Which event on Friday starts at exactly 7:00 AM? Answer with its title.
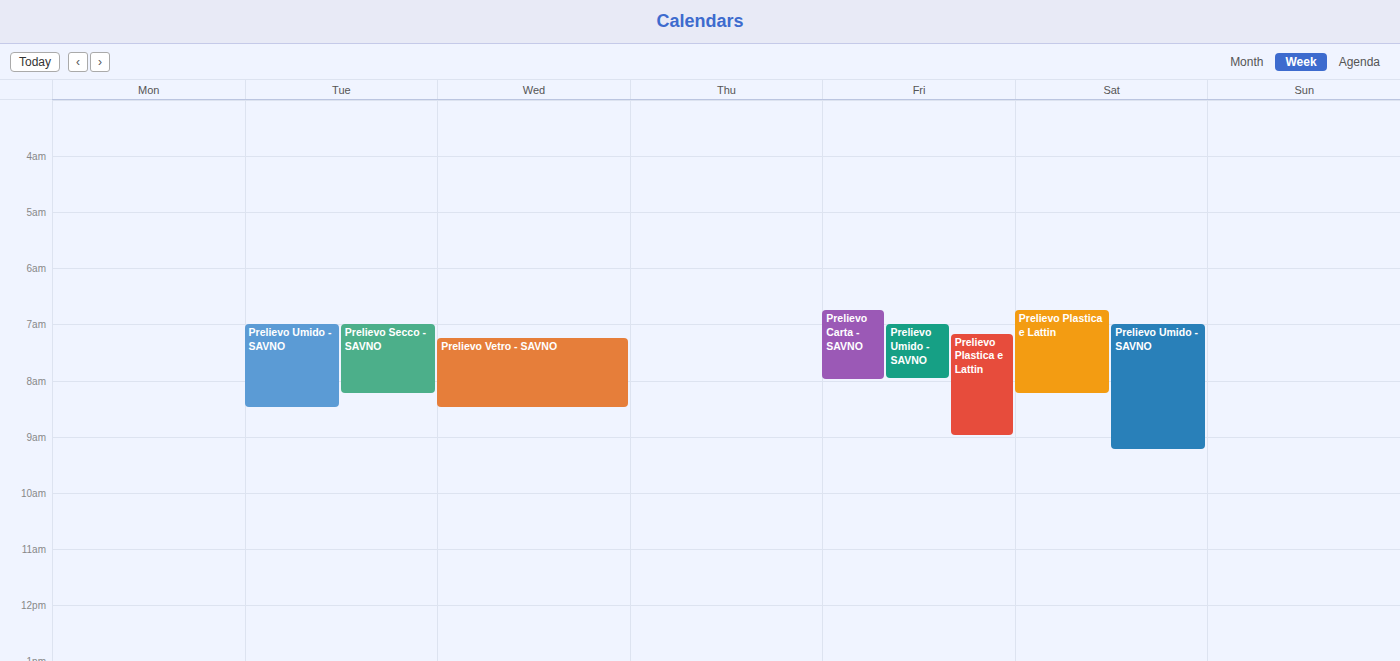
"Prelievo Umido - SAVNO"